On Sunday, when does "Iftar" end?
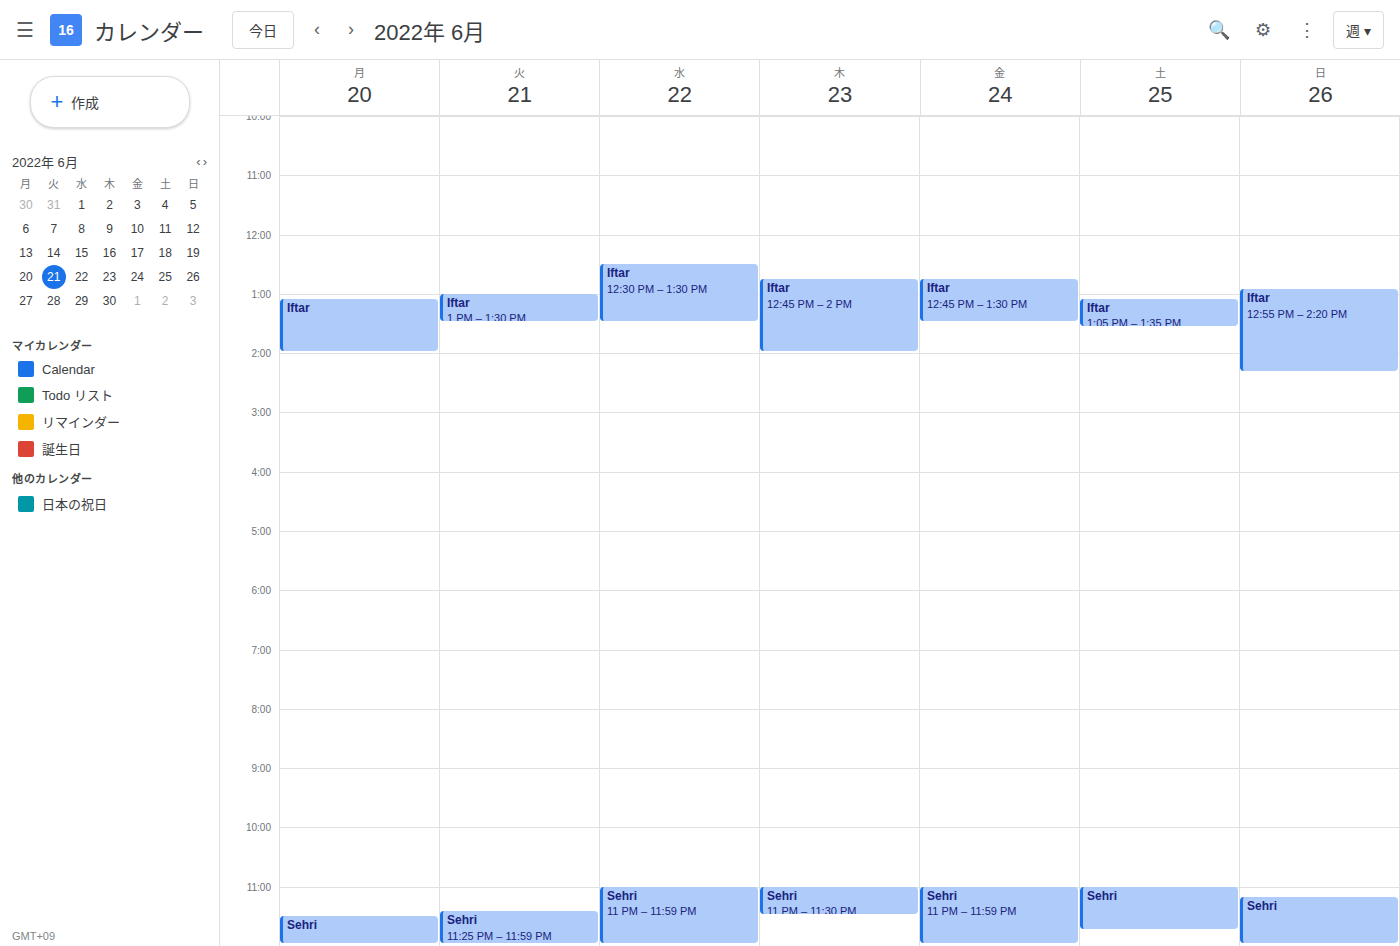
2:20 PM